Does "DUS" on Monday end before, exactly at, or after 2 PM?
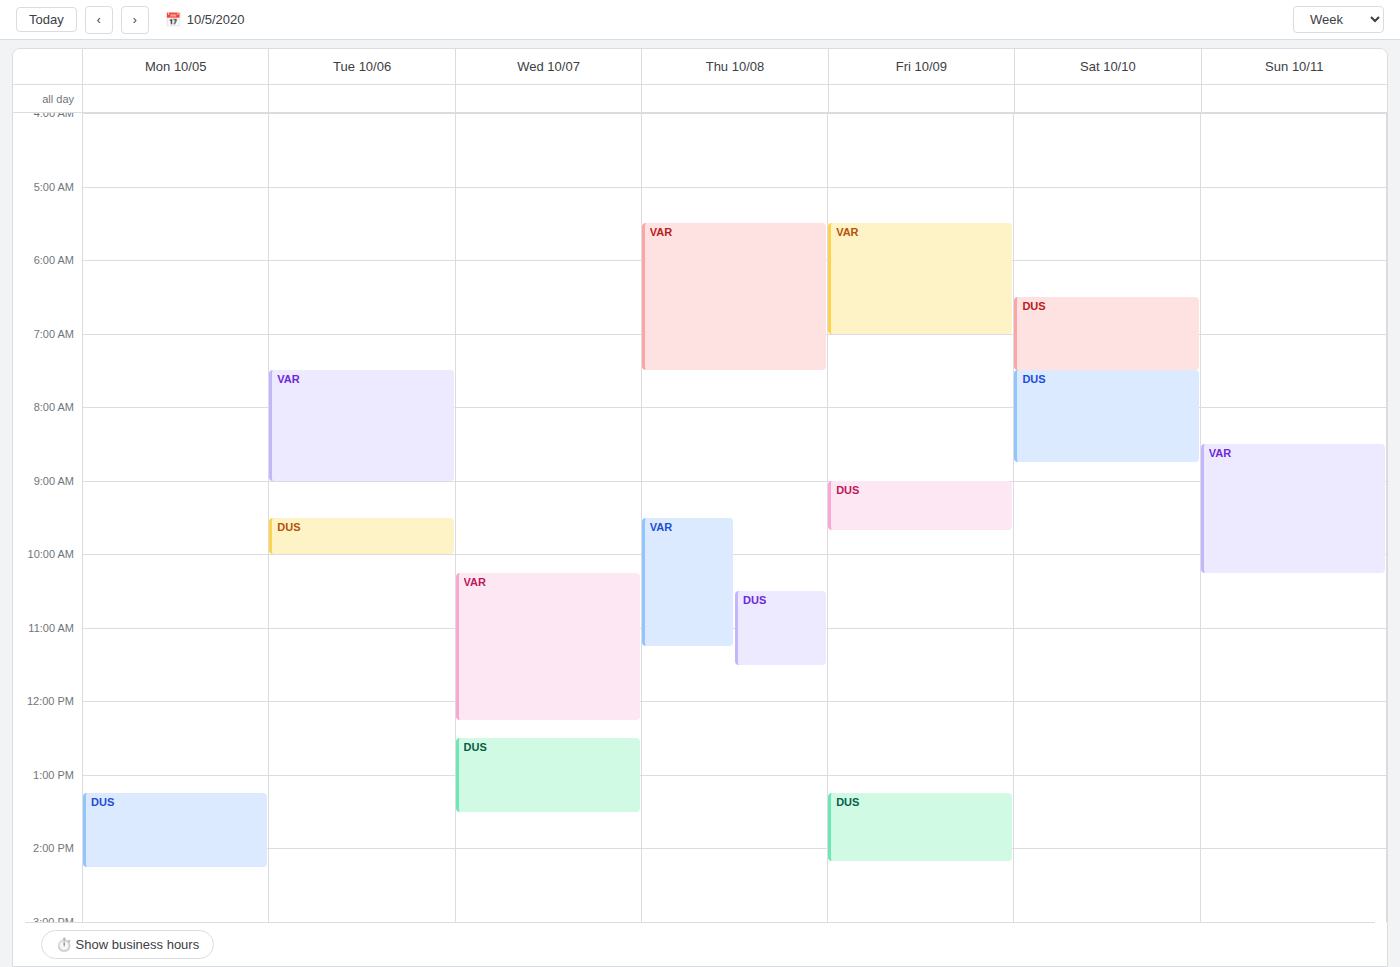
2:15 PM -- after 2 PM, 15 minutes below the 2 PM line.